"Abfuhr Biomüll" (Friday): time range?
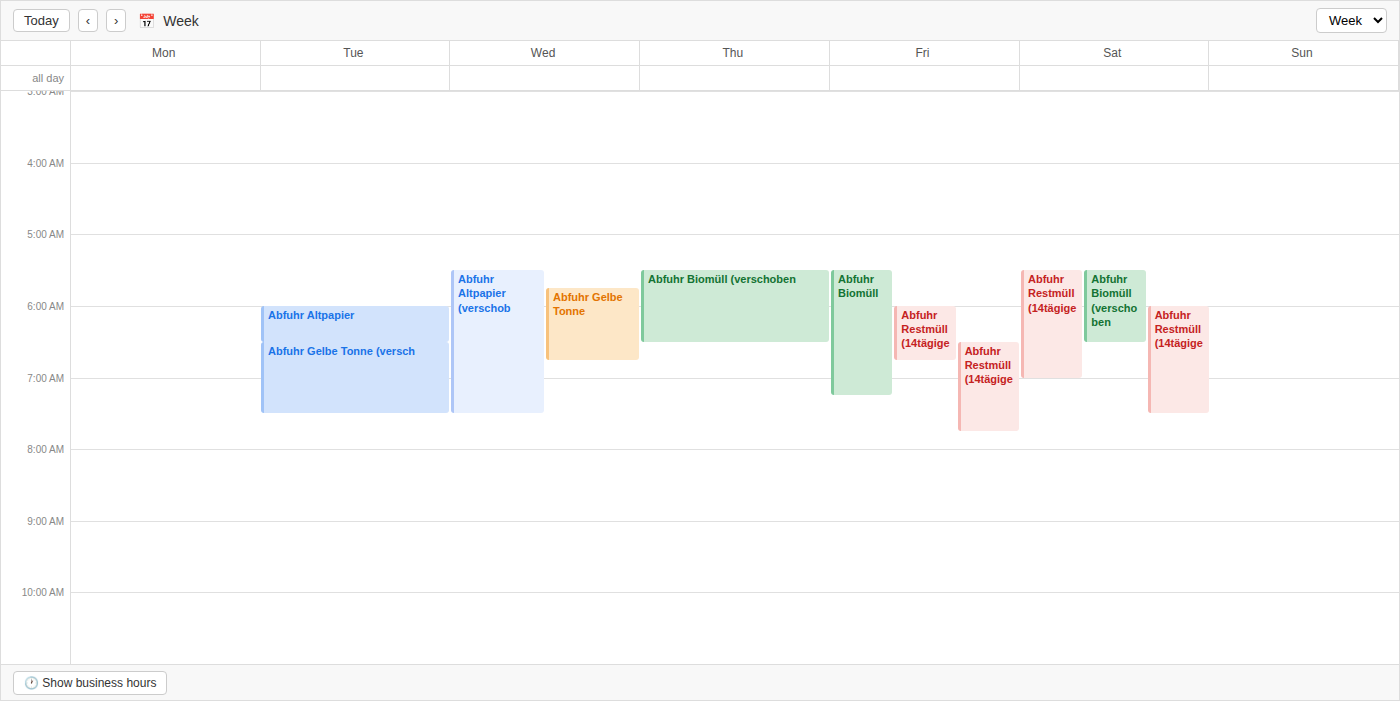
5:30 AM to 7:15 AM